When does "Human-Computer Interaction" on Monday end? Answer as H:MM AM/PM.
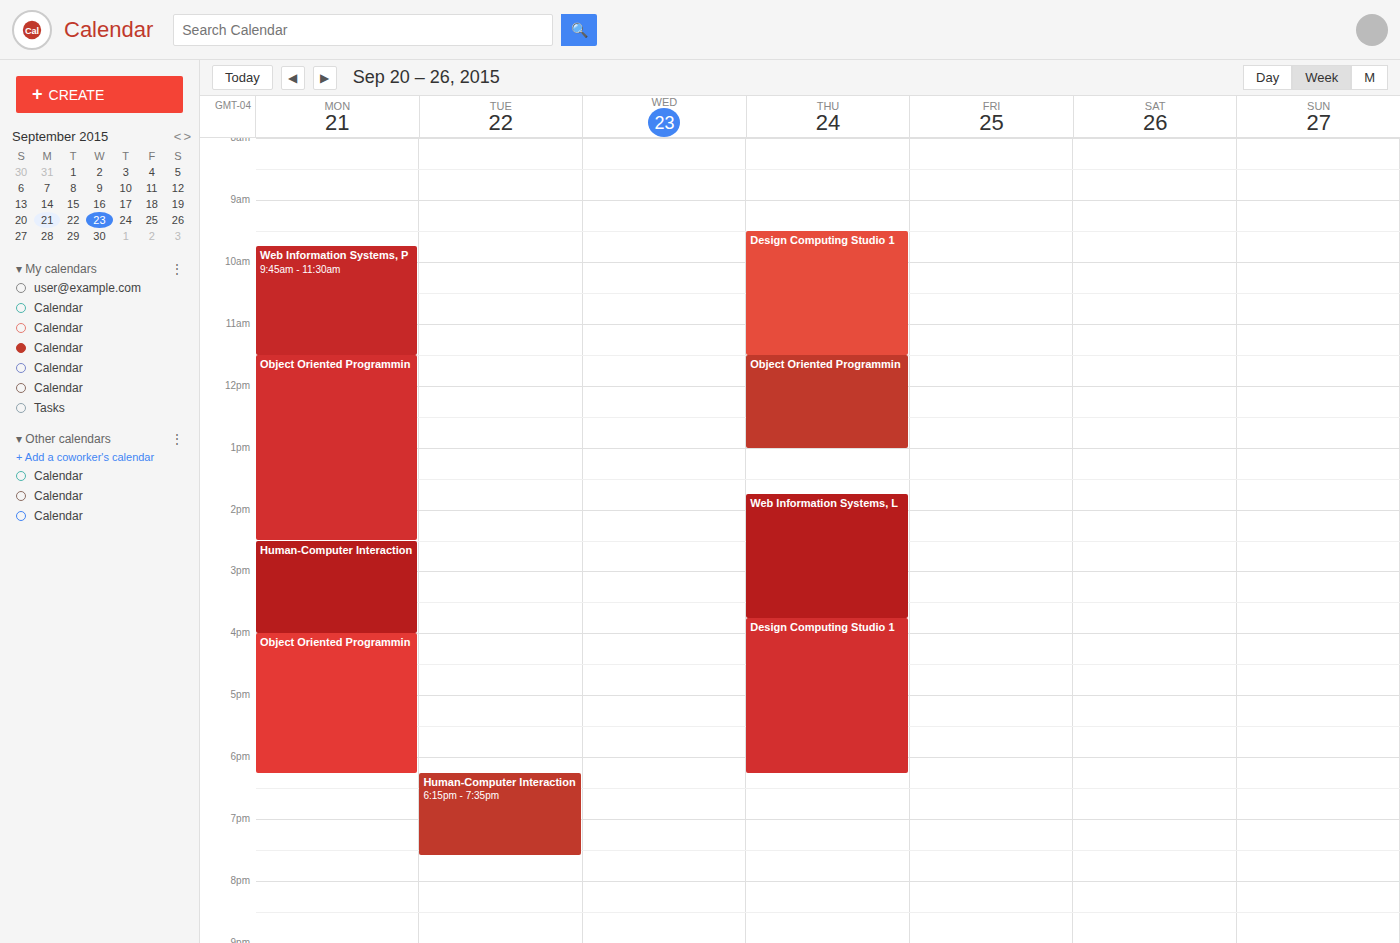
4:00 PM